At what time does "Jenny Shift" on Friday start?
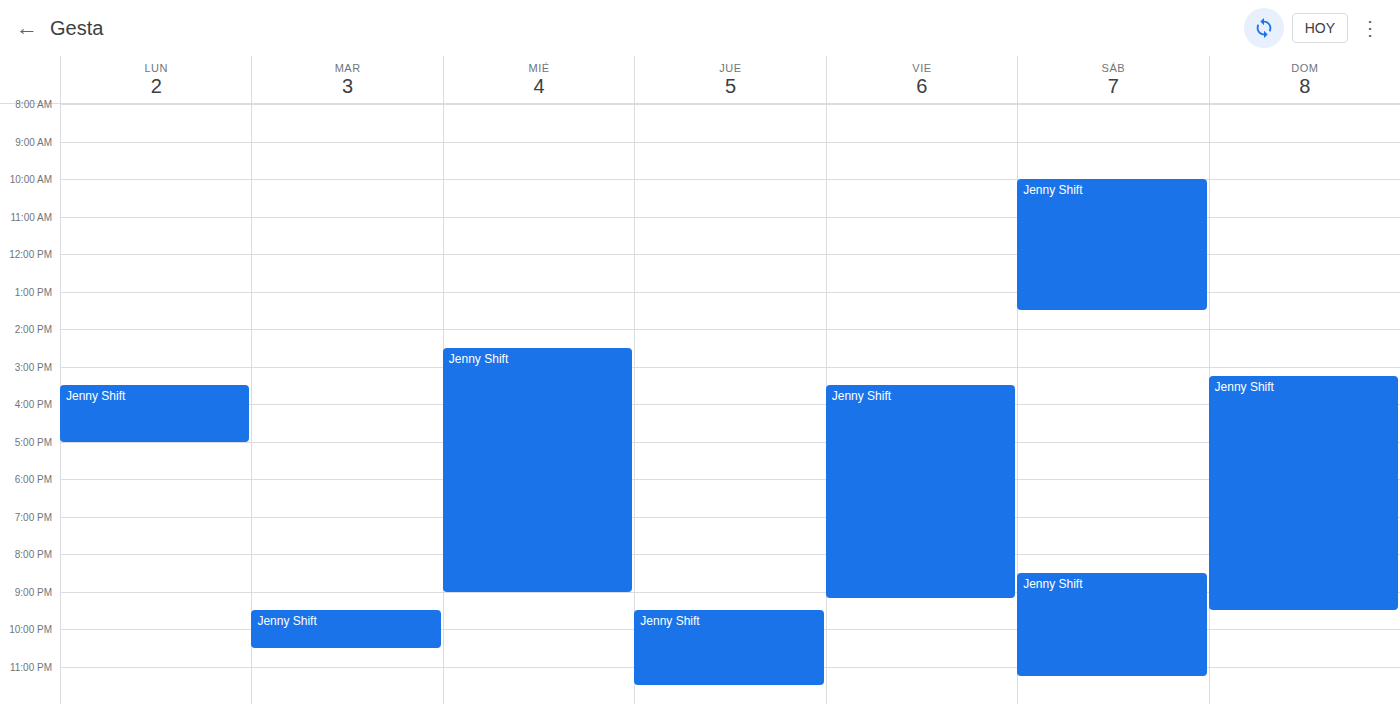
3:30 PM